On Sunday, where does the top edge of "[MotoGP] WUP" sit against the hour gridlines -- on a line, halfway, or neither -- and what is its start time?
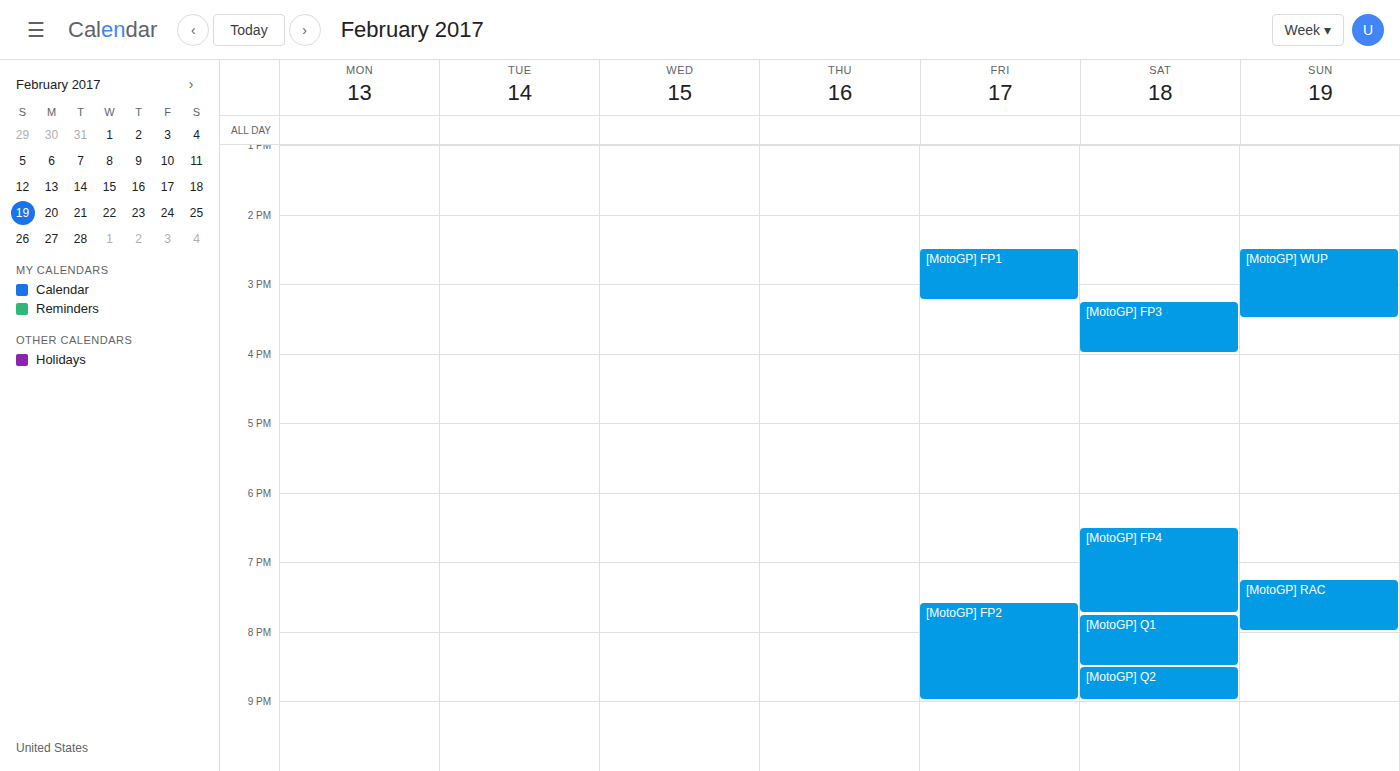
2:30 PM -- halfway between the 2 PM and 3 PM lines.